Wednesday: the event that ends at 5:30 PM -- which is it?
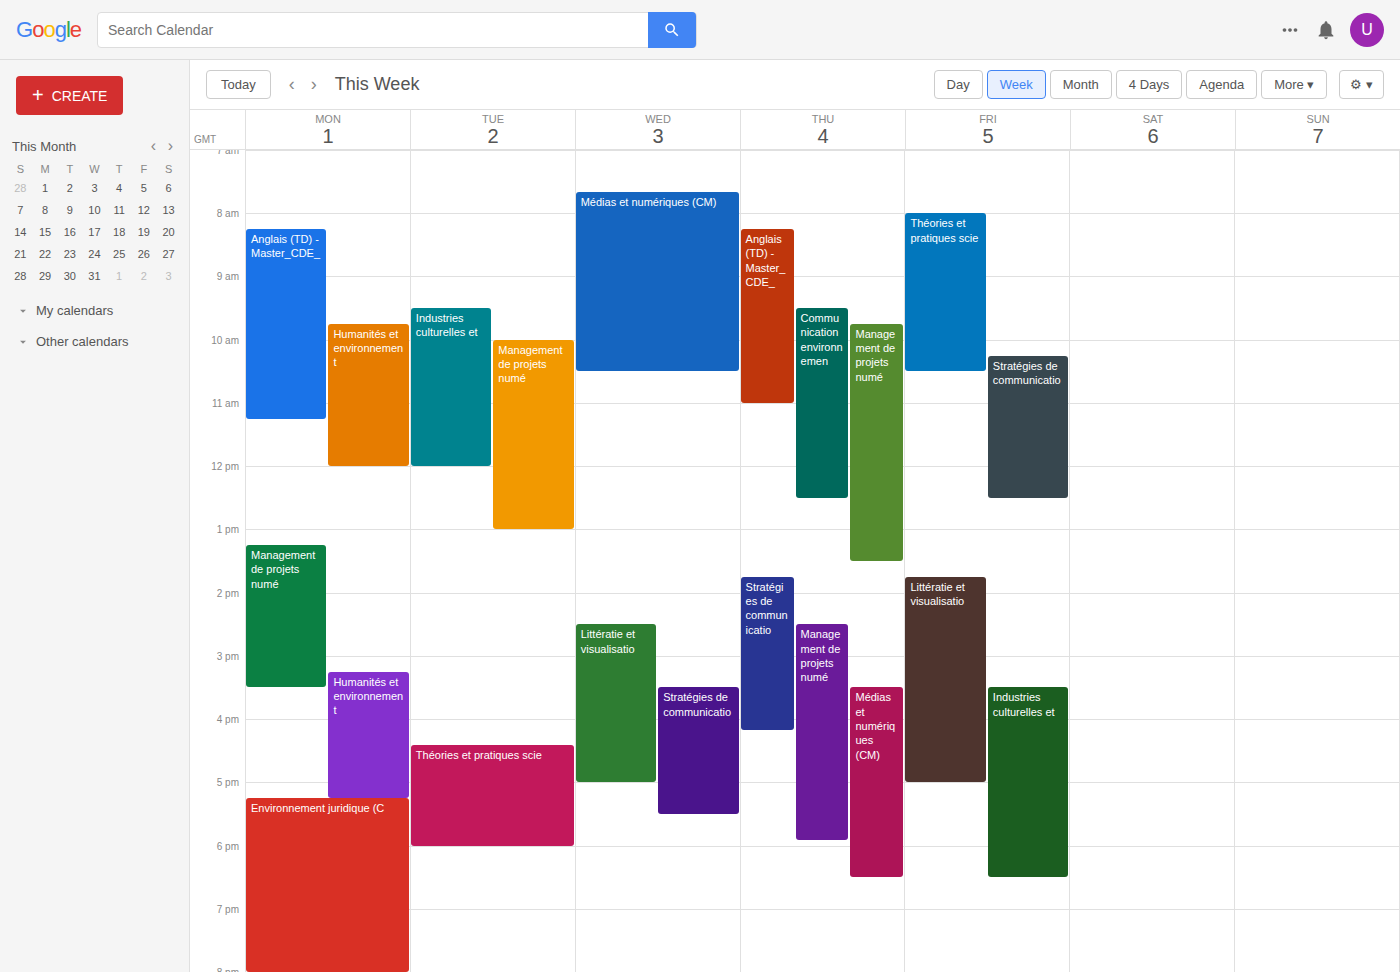
"Stratégies de communicatio"